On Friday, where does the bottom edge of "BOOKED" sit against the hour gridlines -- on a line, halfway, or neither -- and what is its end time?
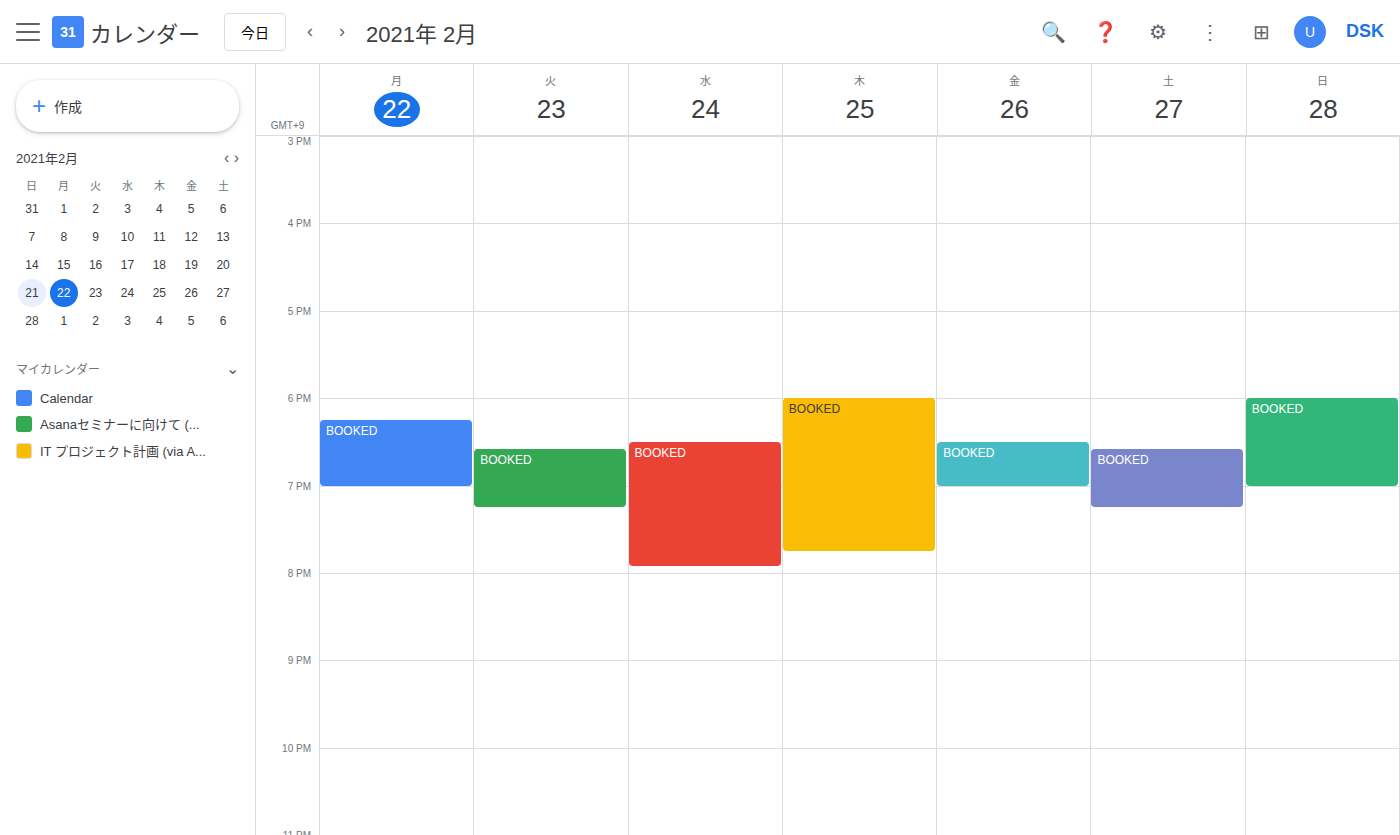
7:00 PM -- exactly on the 7 PM line.